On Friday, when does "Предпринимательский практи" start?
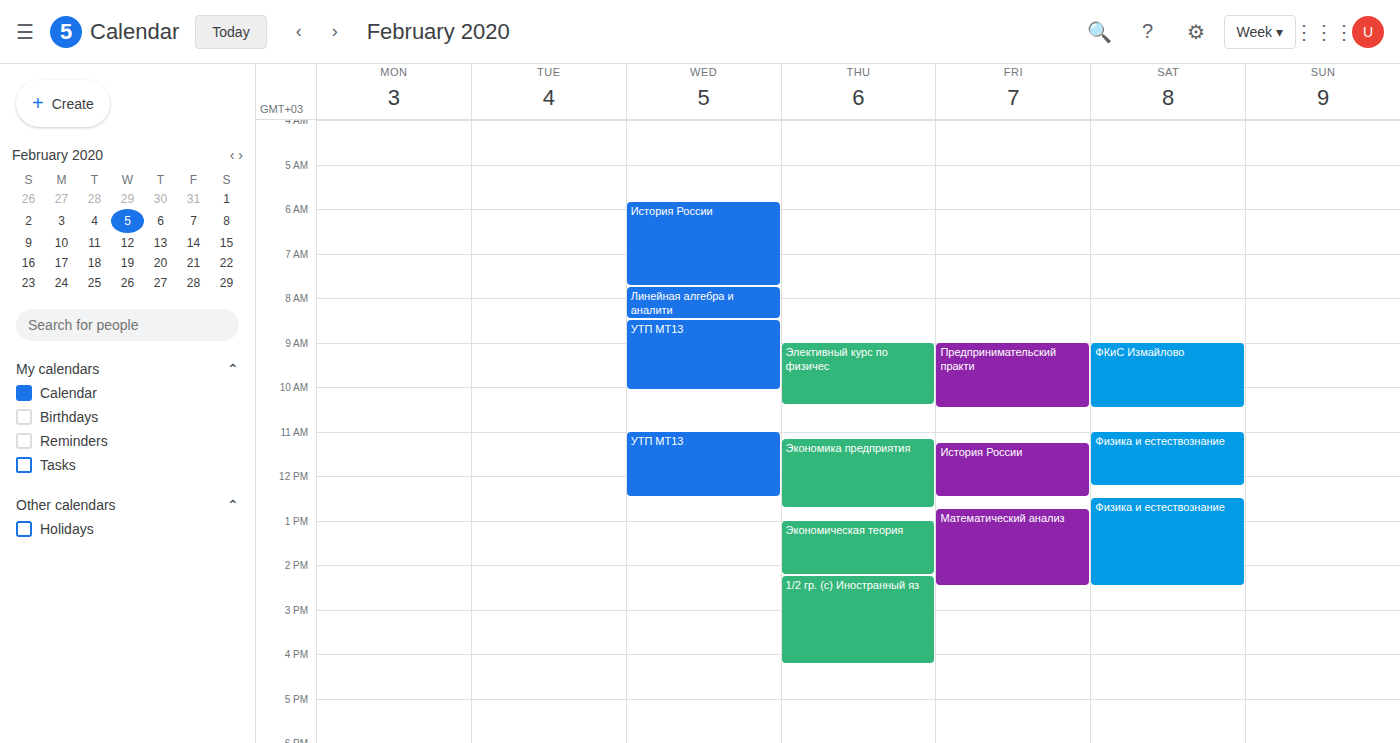
9:00 AM